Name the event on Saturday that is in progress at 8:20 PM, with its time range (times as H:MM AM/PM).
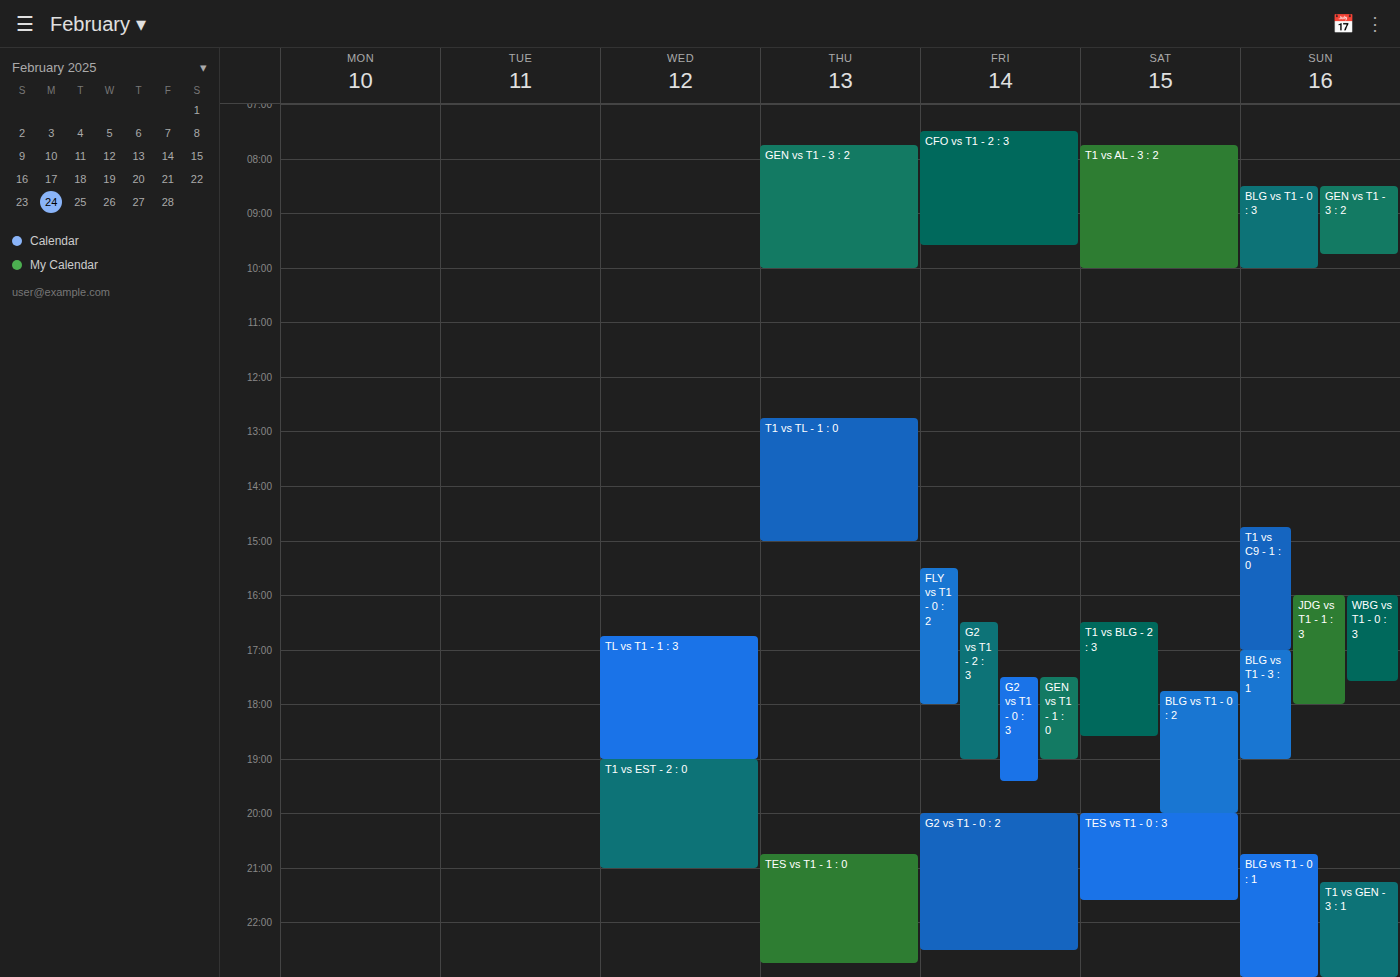
"TES vs T1 - 0 : 3", 8:00 PM to 9:35 PM